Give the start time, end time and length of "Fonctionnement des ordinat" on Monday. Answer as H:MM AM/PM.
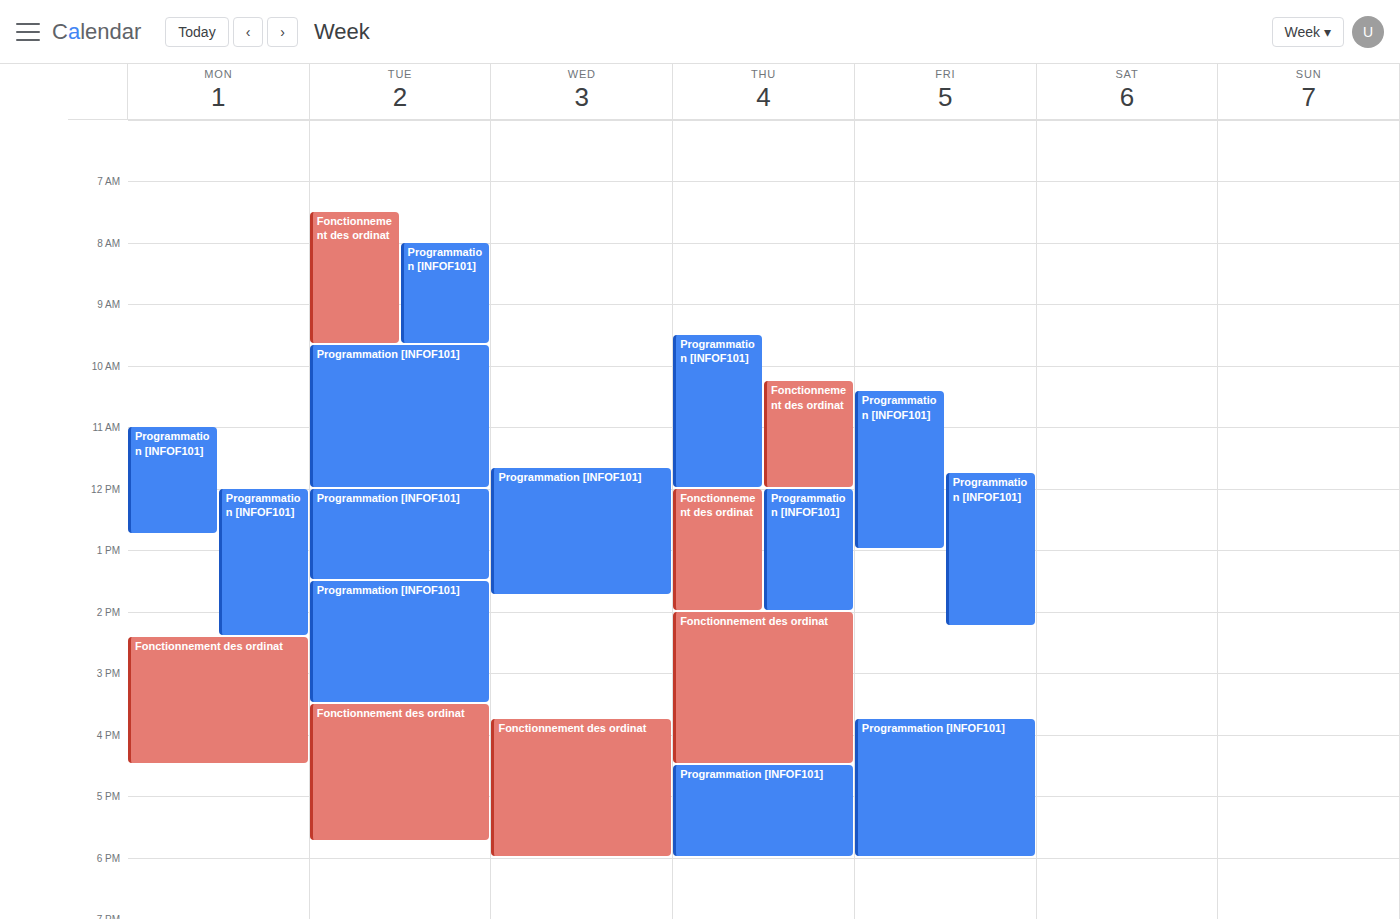
2:25 PM to 4:30 PM, 2 hours 5 minutes